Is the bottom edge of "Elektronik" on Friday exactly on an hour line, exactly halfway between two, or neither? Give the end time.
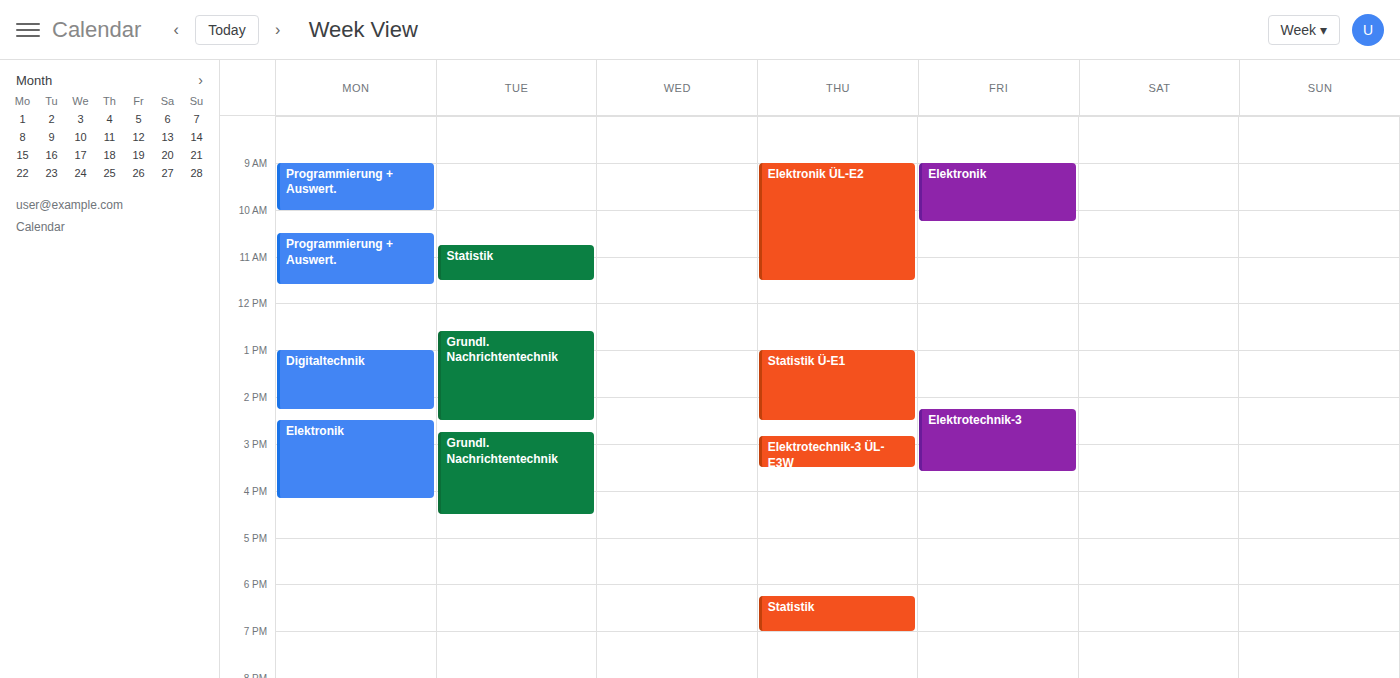
10:15 -- neither: a quarter of the way from the 10:00 line to the 11:00 line.